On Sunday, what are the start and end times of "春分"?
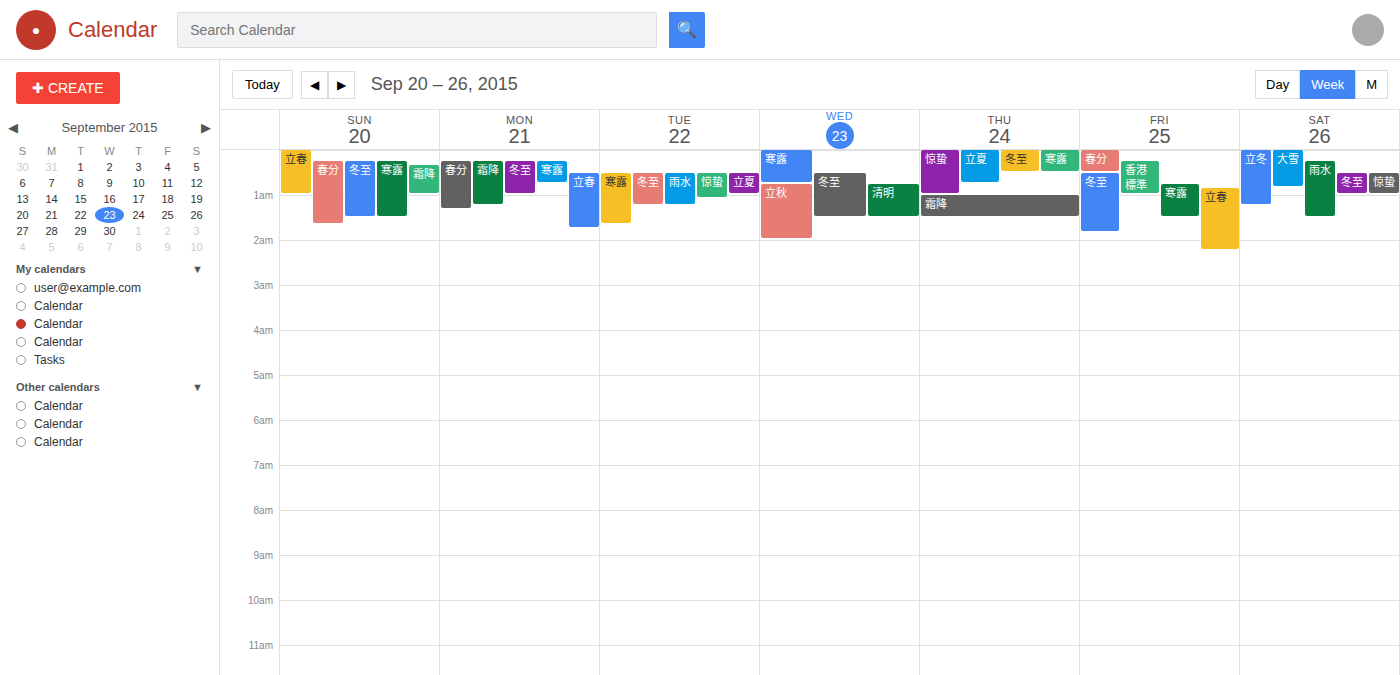
12:15 AM to 1:40 AM